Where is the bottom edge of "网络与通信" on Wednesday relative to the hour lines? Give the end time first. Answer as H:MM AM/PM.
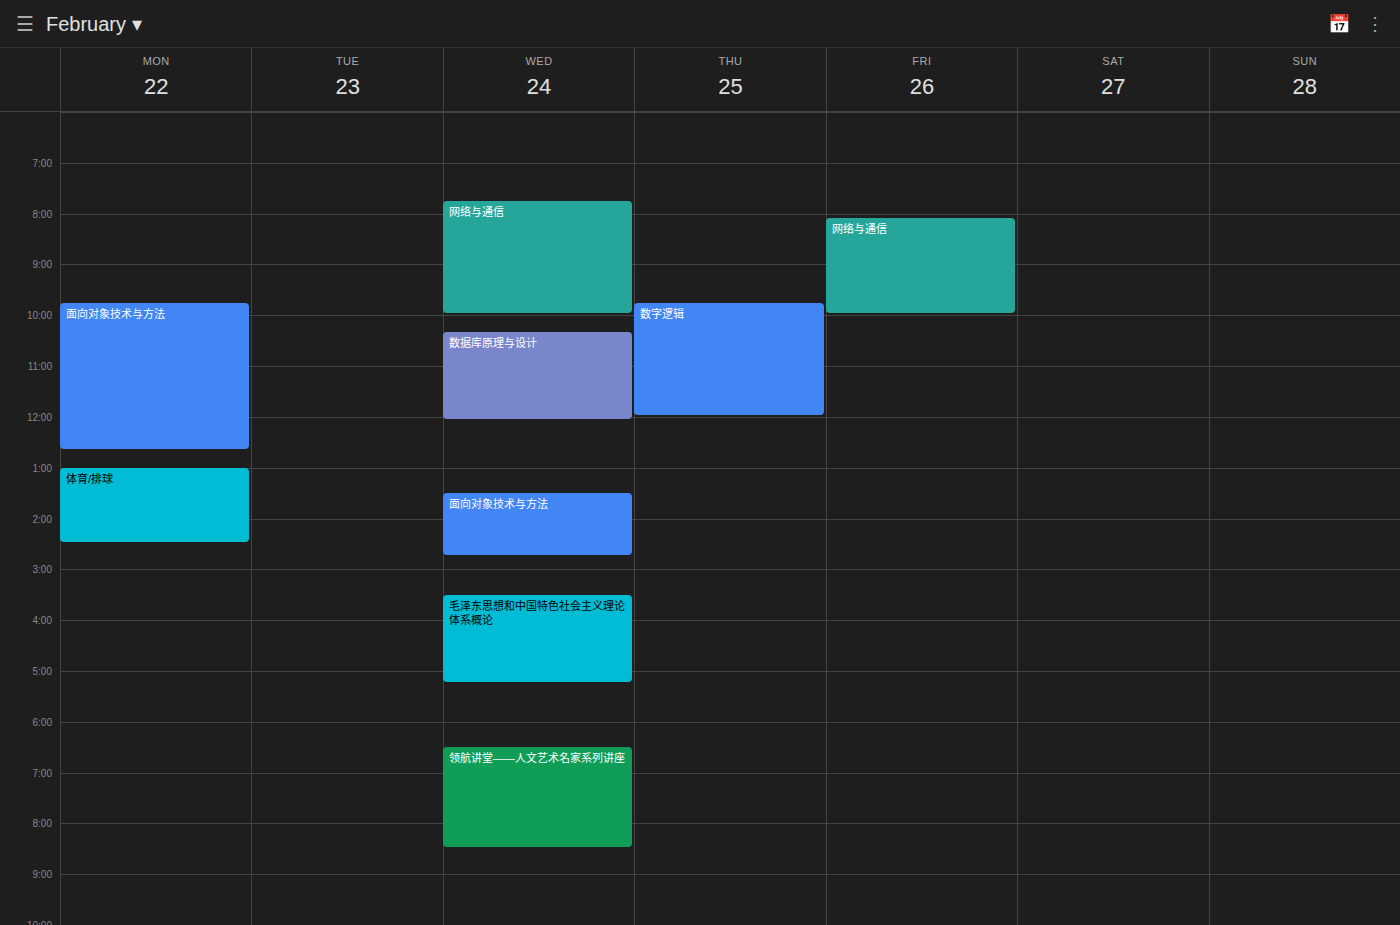
10:00 AM -- exactly on the 10 AM line.